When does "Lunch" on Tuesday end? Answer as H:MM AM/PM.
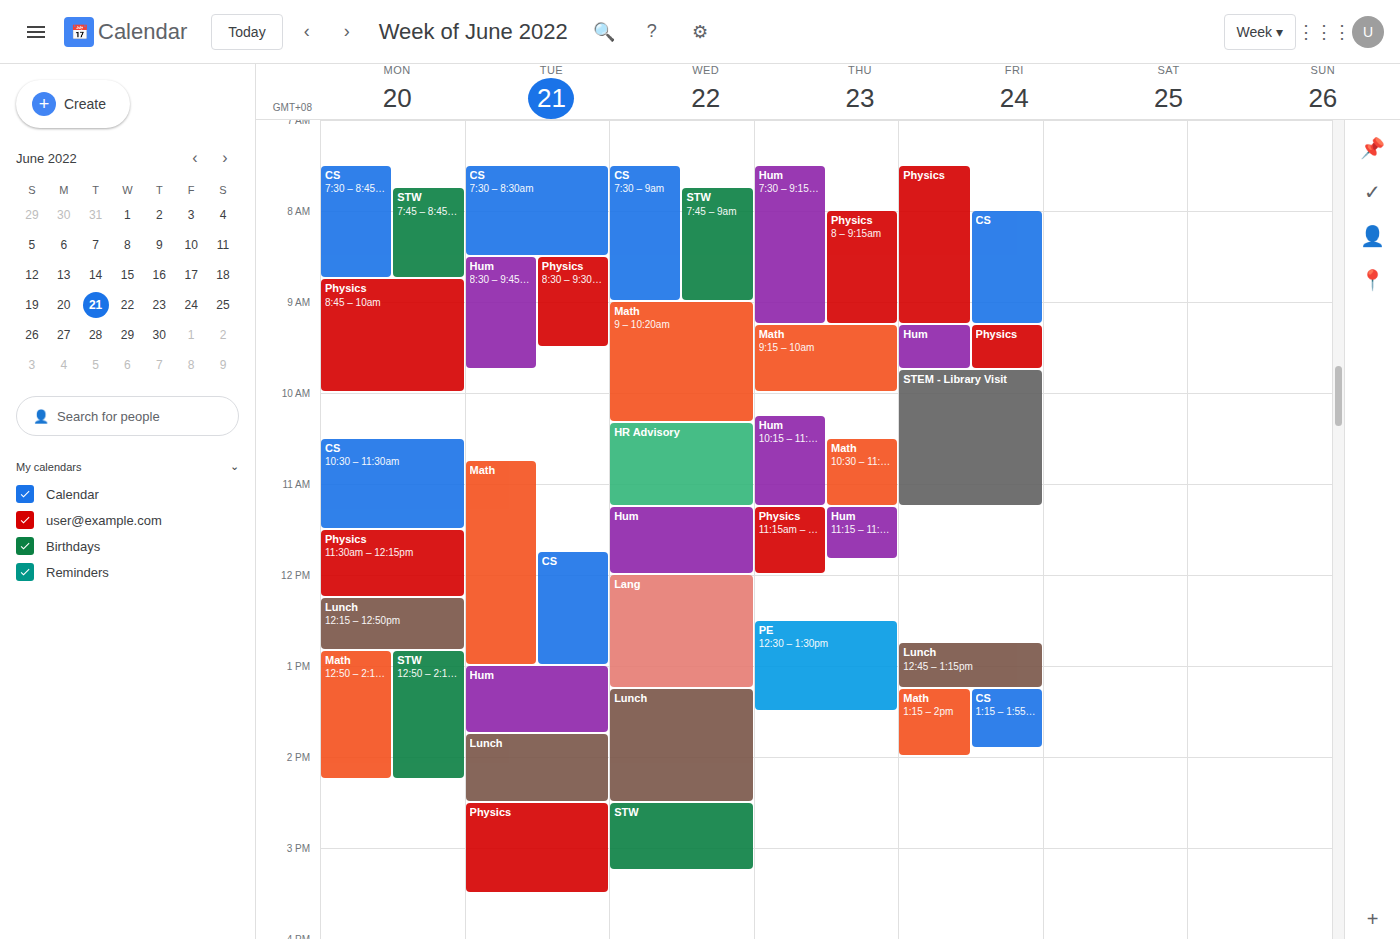
2:30 PM